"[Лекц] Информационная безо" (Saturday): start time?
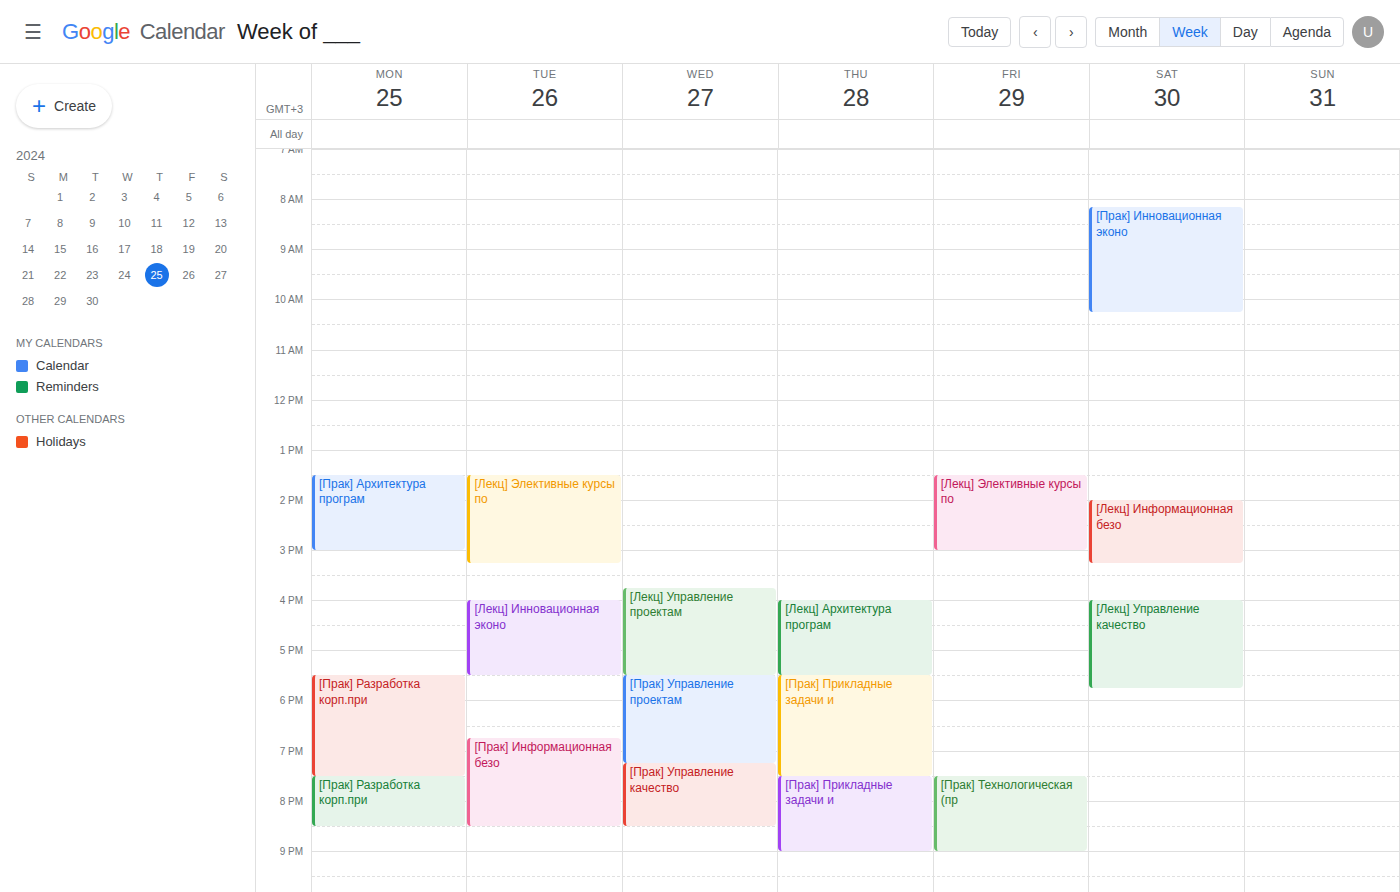
2:00 PM